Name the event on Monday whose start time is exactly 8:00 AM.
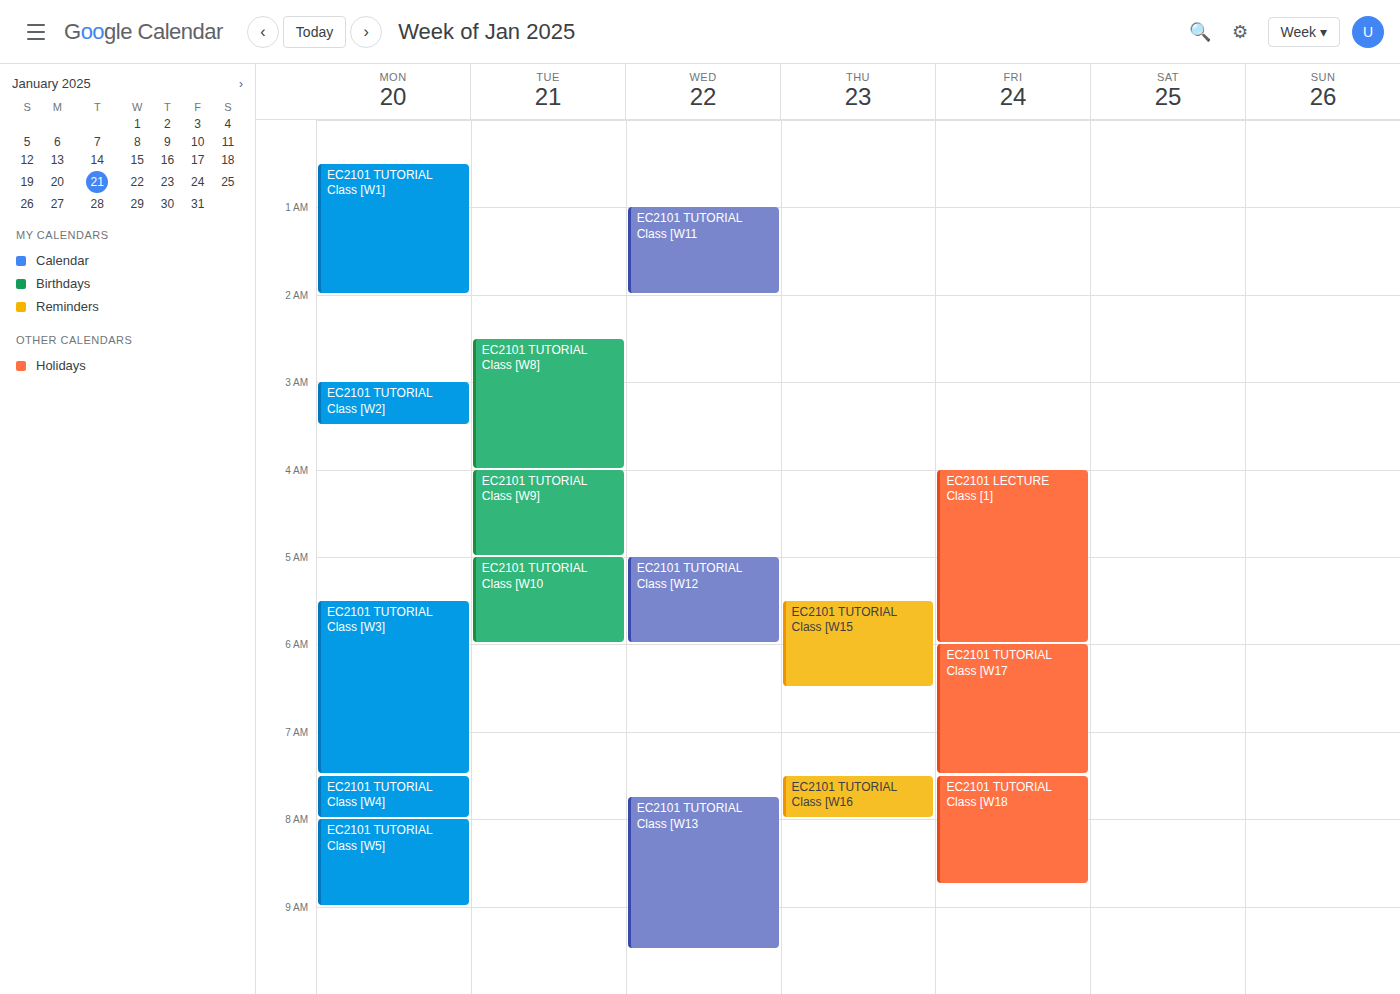
"EC2101 TUTORIAL Class [W5]"